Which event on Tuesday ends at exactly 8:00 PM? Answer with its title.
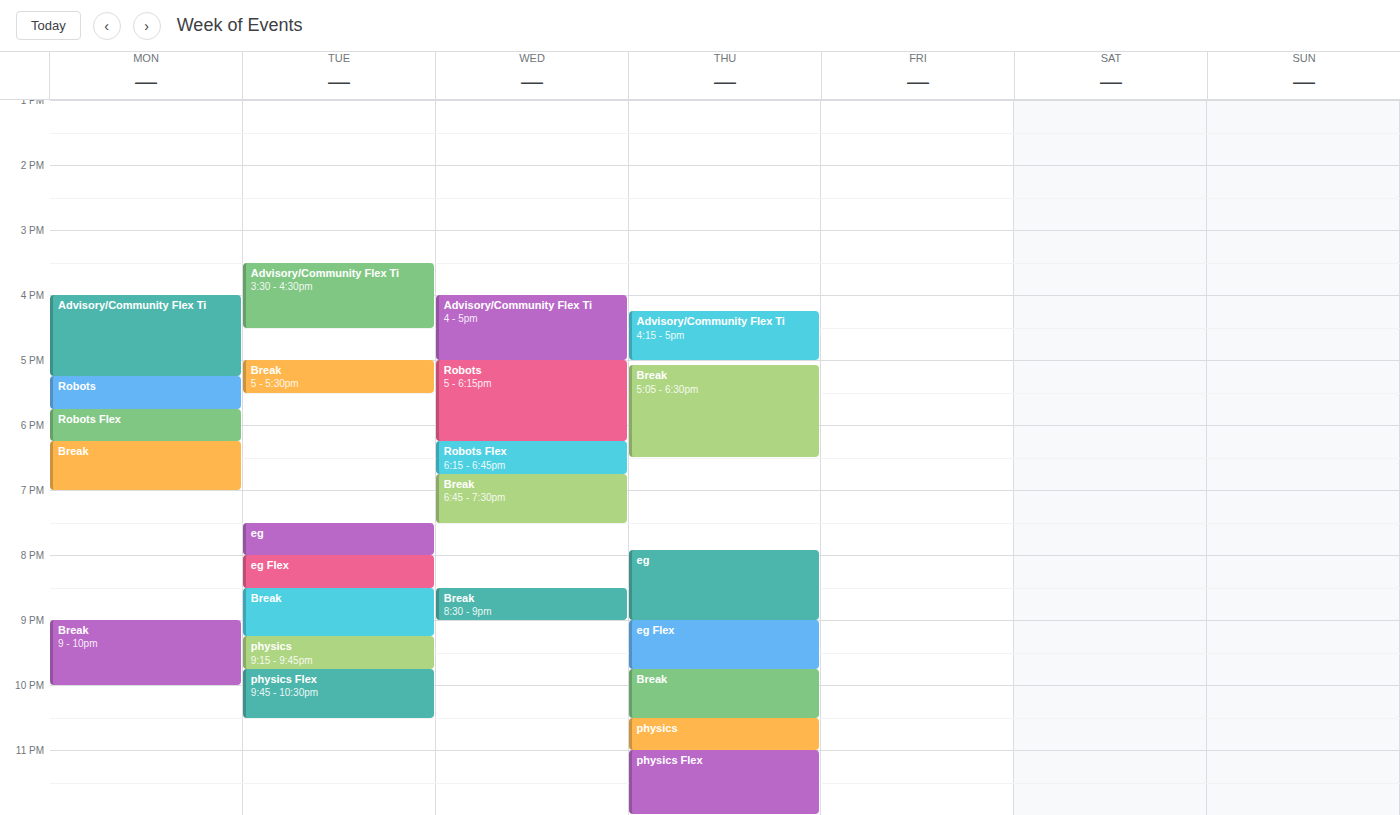
"eg"